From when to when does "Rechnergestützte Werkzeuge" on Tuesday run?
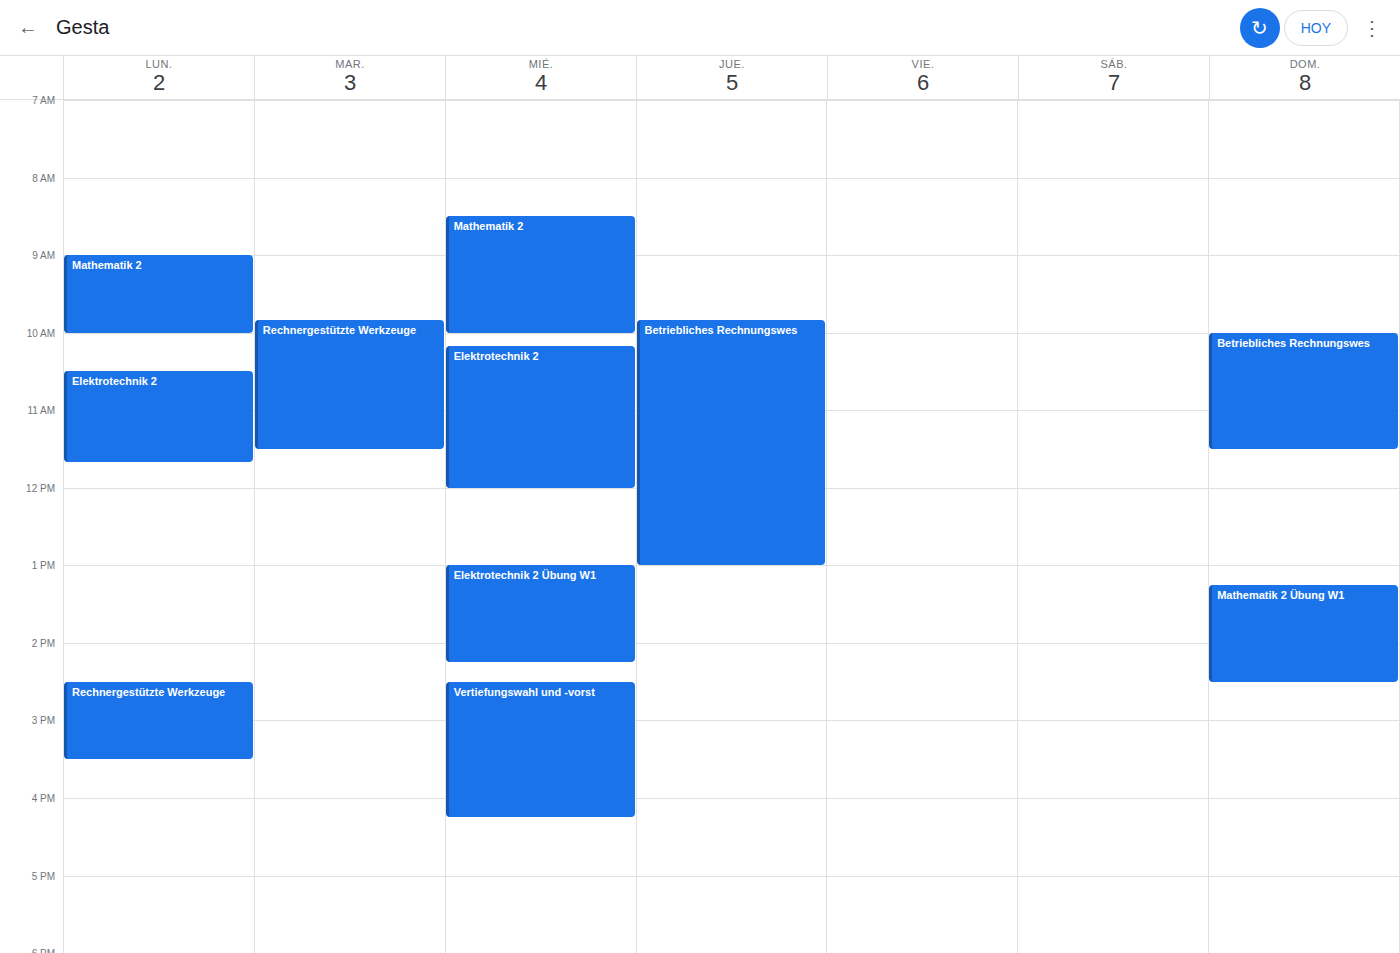
9:50 AM to 11:30 AM